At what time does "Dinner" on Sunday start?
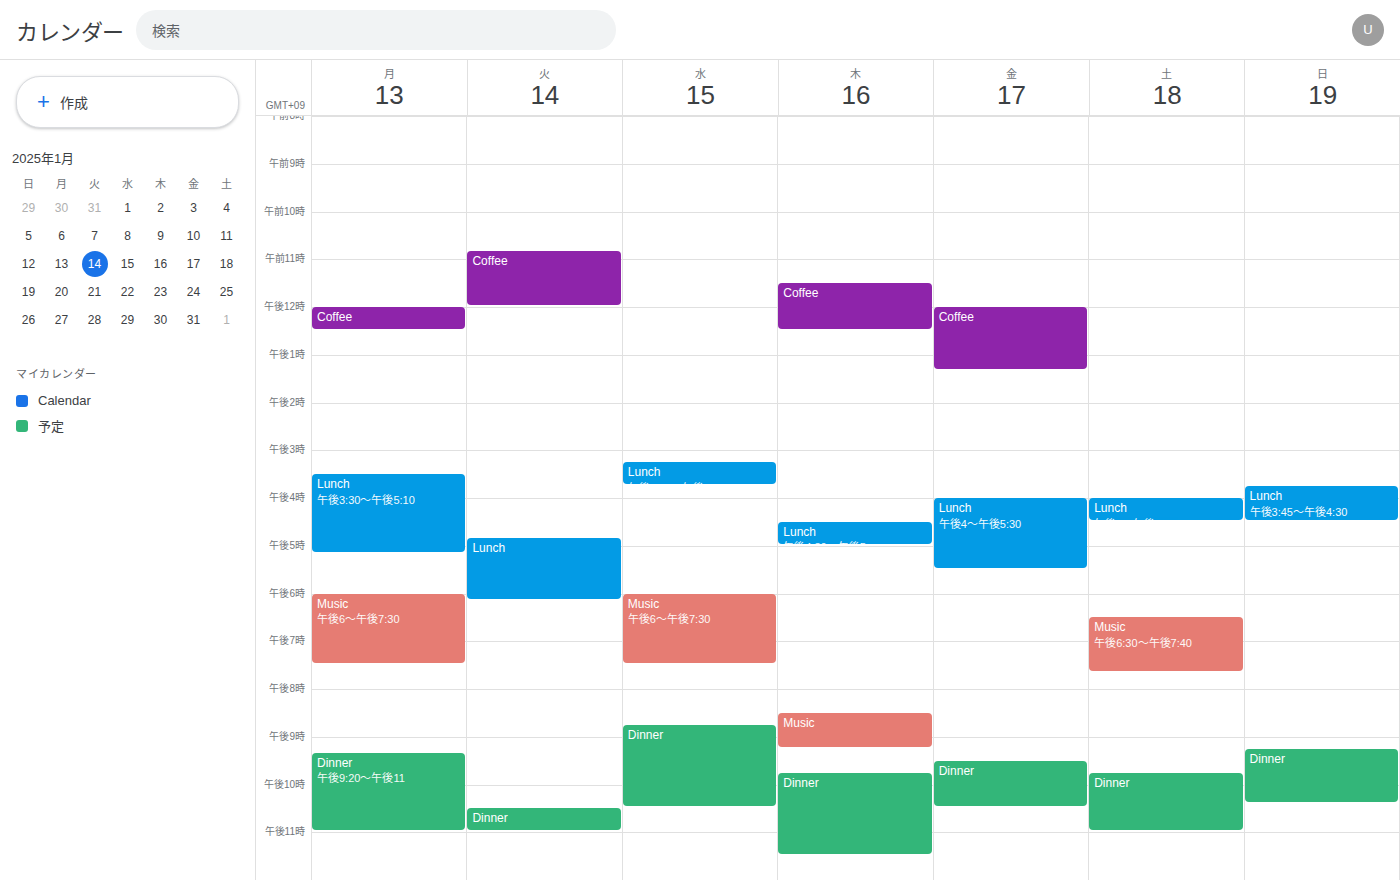
21:15